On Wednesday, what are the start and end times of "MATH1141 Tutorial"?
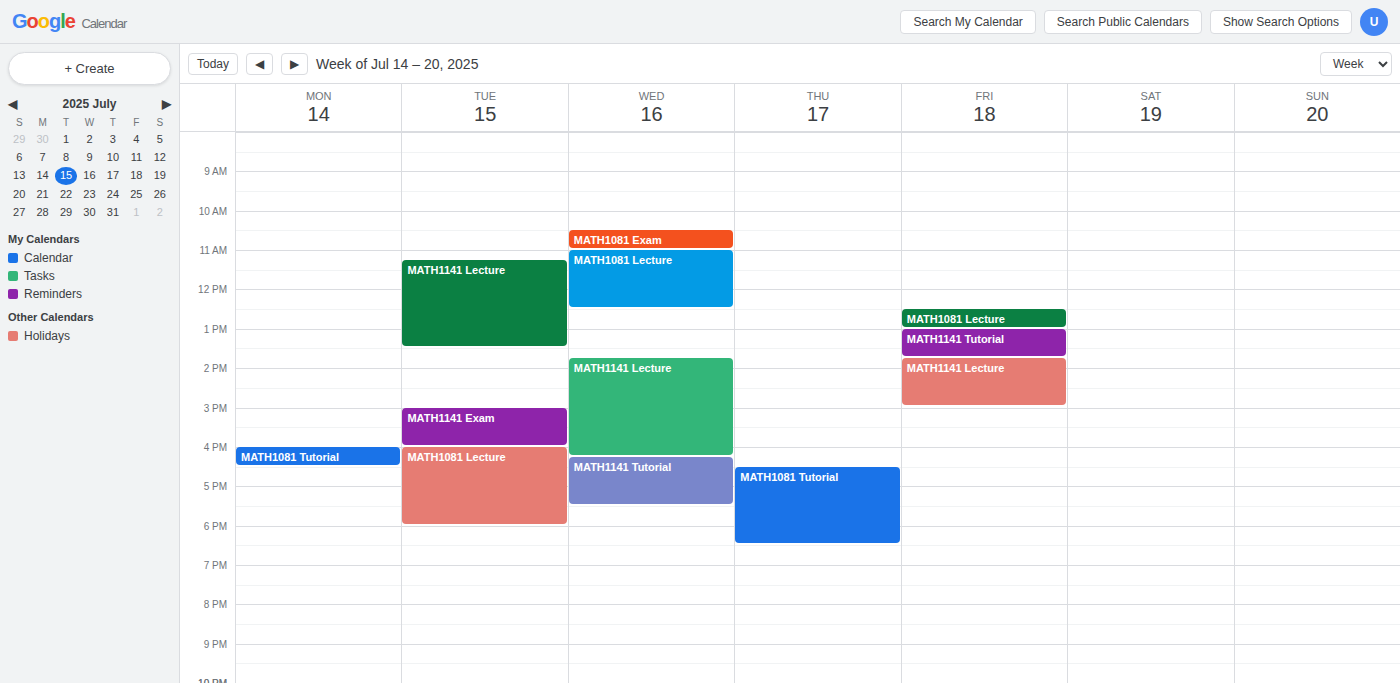
4:15 PM to 5:30 PM